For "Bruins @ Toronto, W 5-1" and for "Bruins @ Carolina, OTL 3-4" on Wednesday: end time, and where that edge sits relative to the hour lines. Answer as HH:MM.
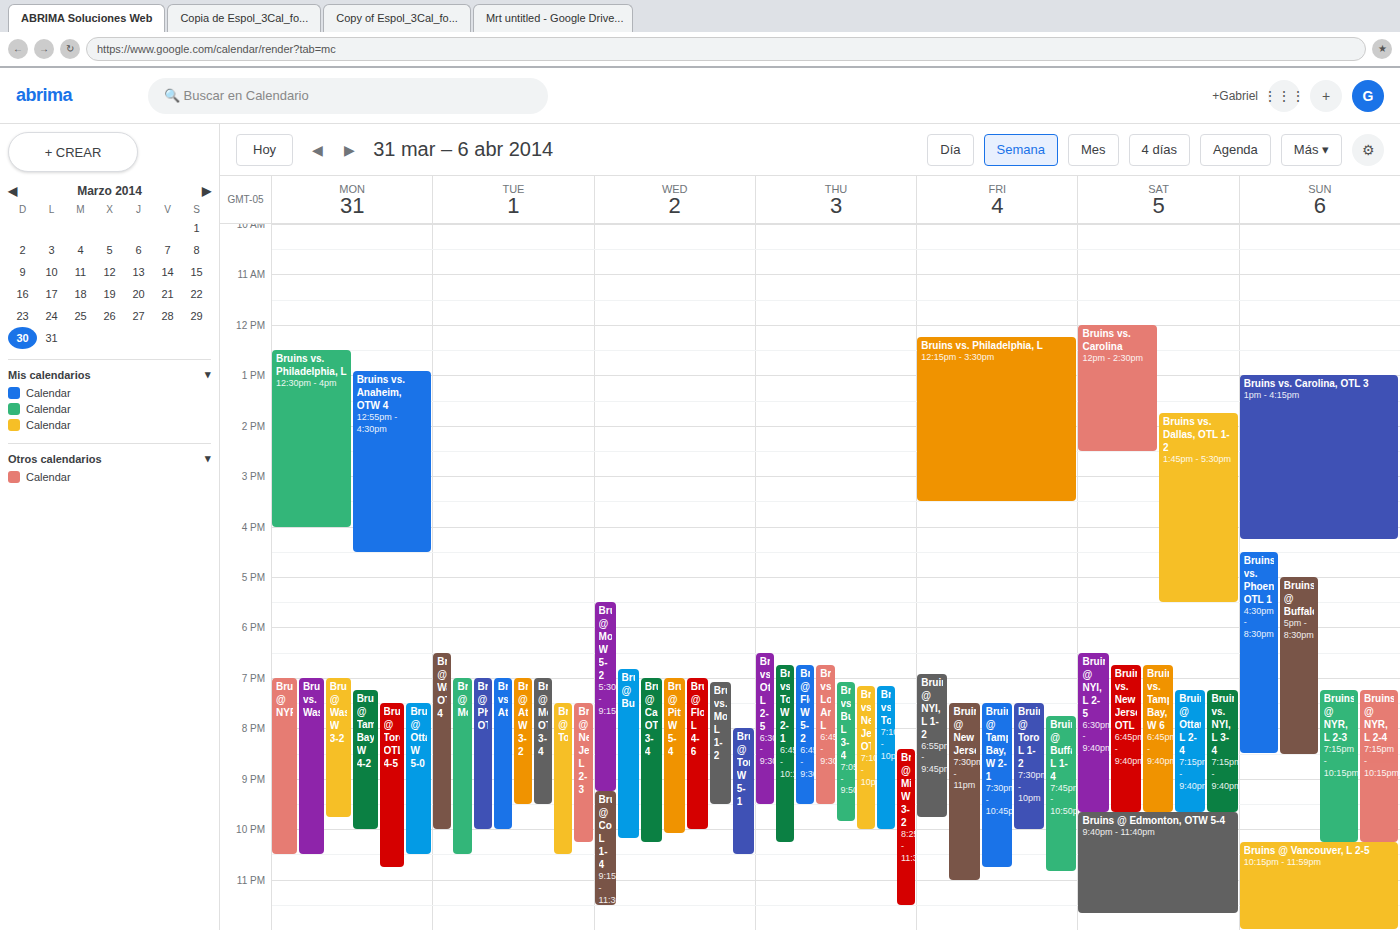
"Bruins @ Toronto, W 5-1": 22:30, halfway between the 22:00 and 23:00 lines. "Bruins @ Carolina, OTL 3-4": 22:15, neither: a quarter of the way from the 22:00 line to the 23:00 line.